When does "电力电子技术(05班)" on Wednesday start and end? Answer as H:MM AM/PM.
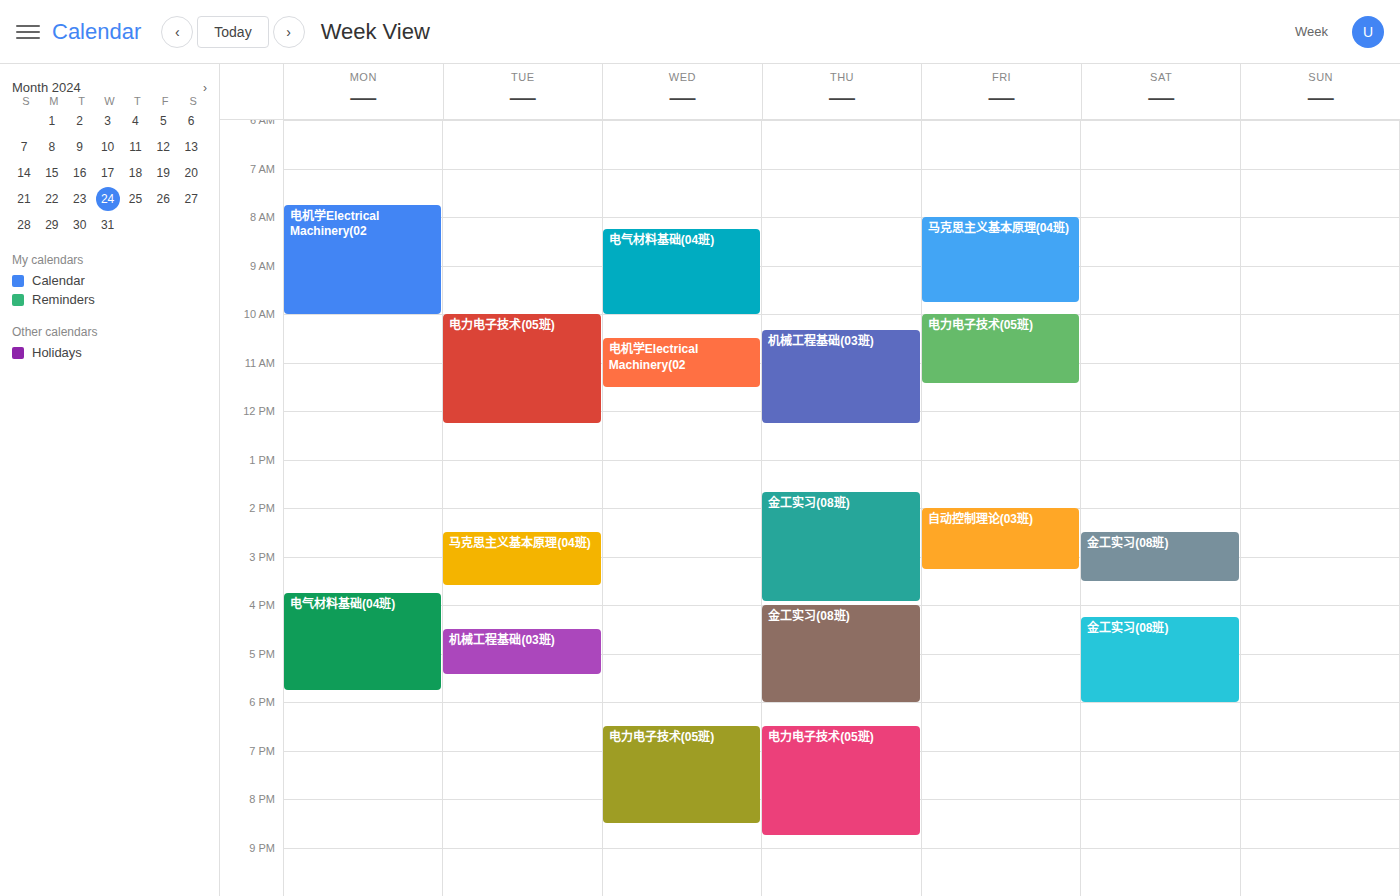
6:30 PM to 8:30 PM